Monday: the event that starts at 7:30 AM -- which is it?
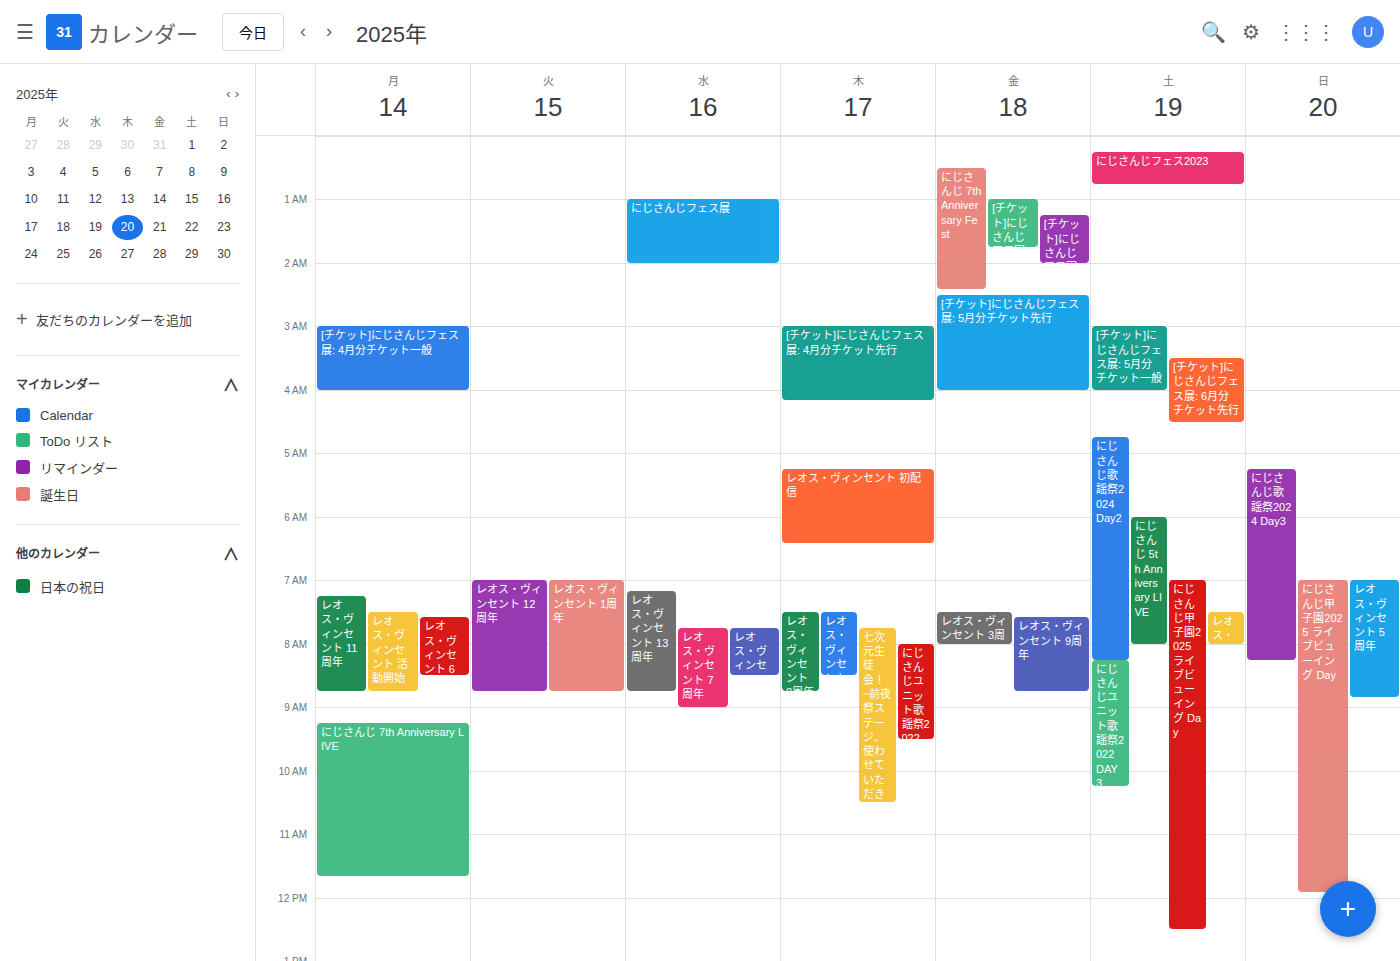
"レオス・ヴィンセント 活動開始"